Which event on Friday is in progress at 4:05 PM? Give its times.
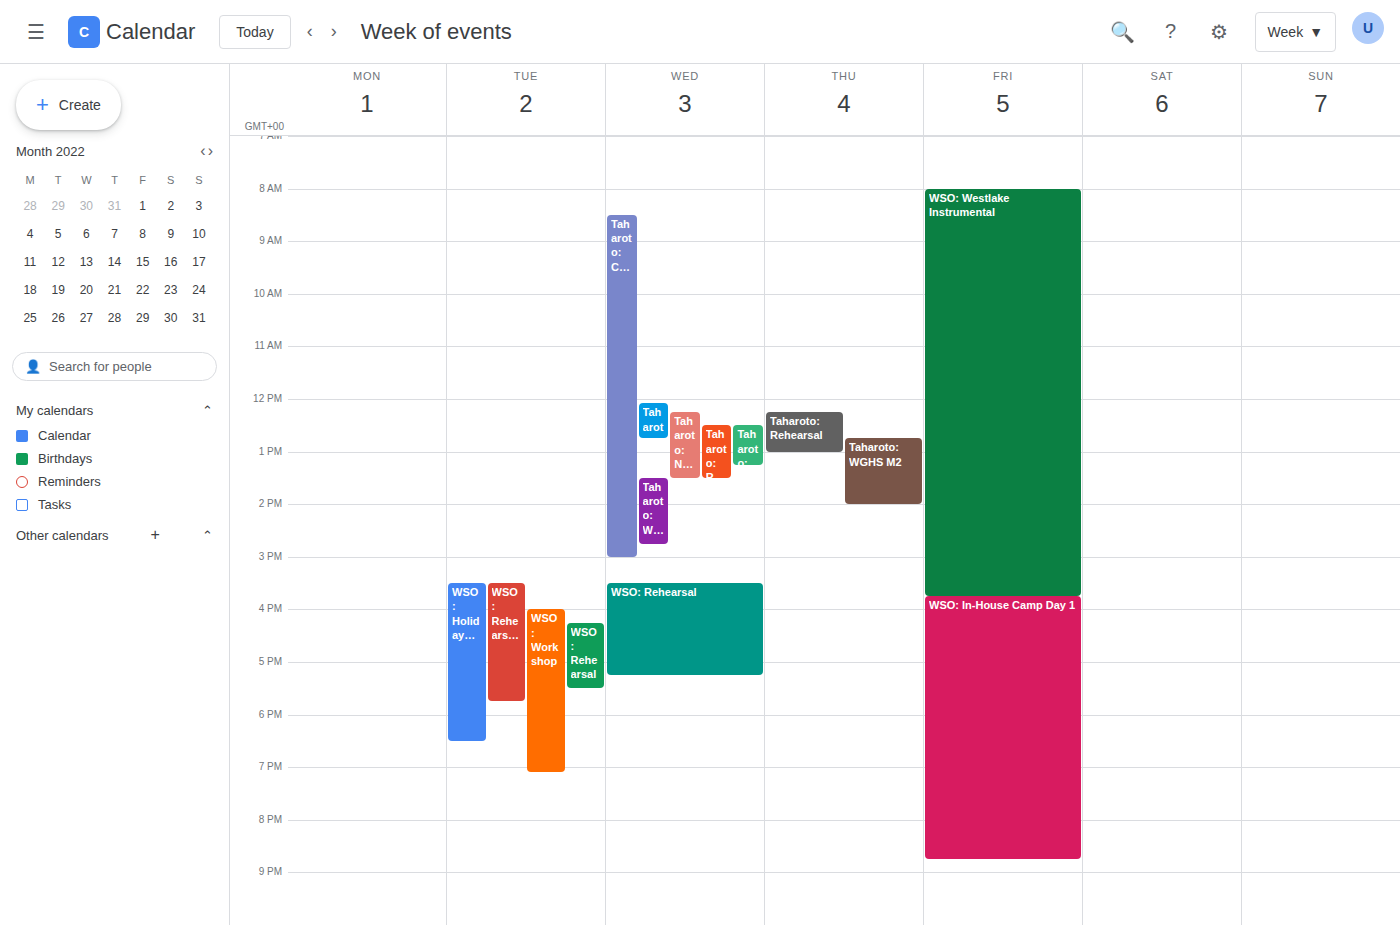
"WSO: In-House Camp Day 1", 3:45 PM to 8:45 PM